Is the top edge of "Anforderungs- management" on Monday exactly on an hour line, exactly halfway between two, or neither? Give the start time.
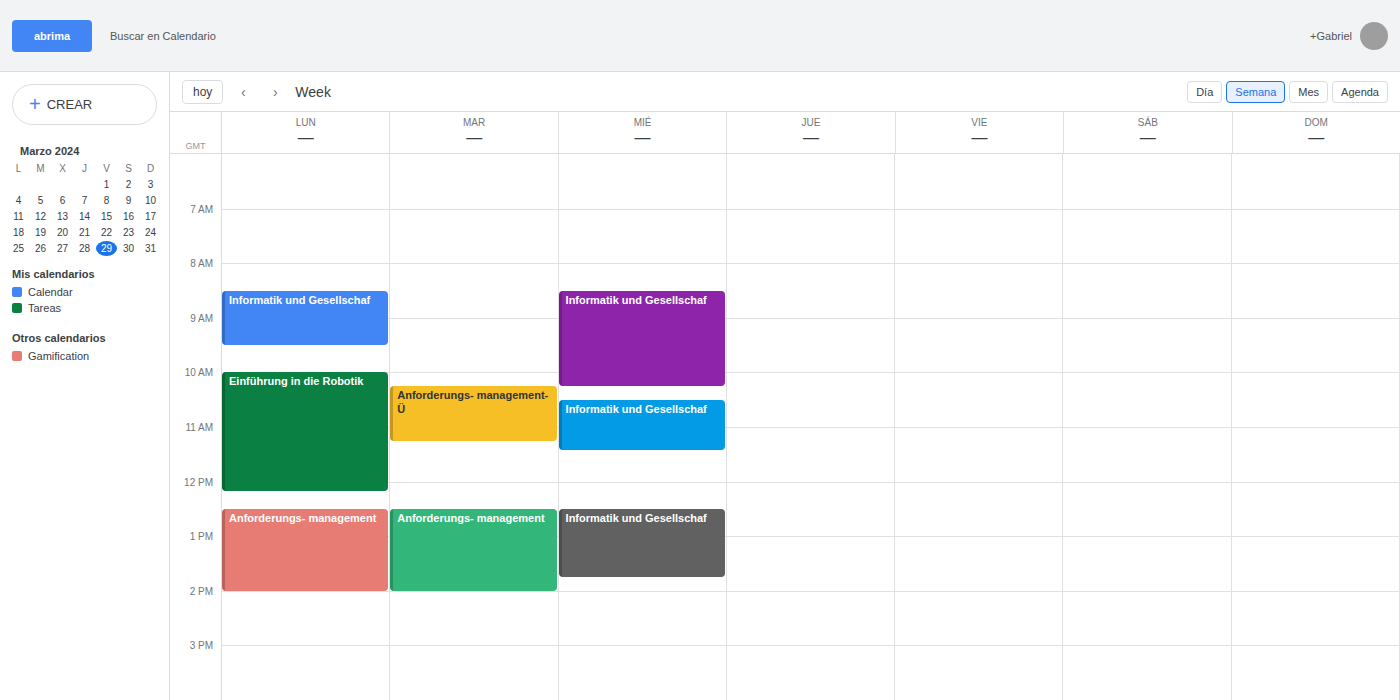
12:30 PM -- halfway between the 12 PM and 1 PM lines.